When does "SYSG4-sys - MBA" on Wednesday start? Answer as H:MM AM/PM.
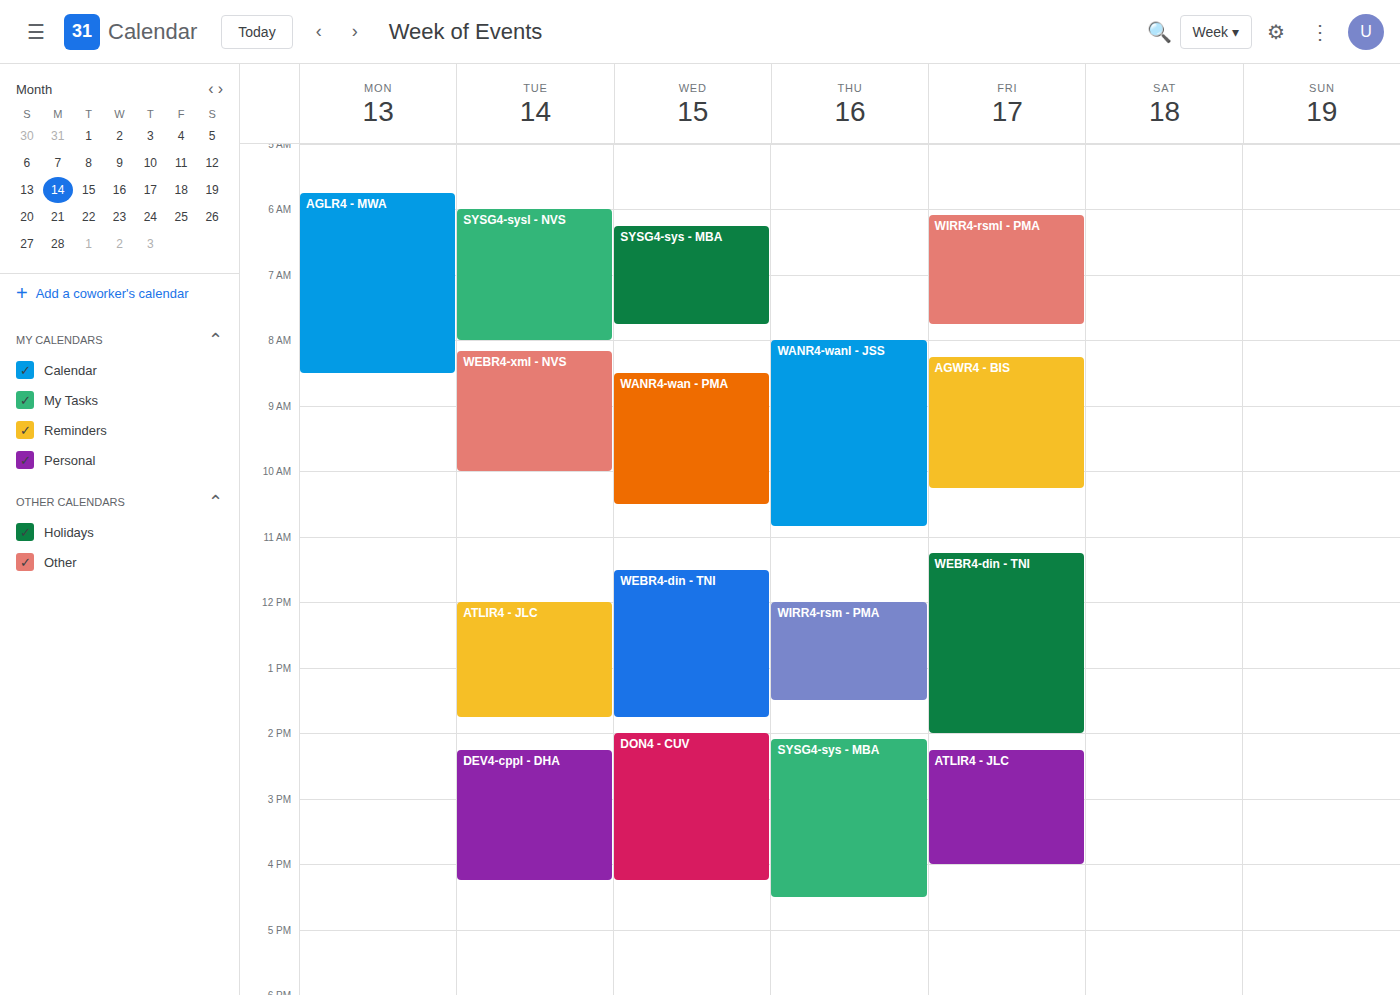
6:15 AM